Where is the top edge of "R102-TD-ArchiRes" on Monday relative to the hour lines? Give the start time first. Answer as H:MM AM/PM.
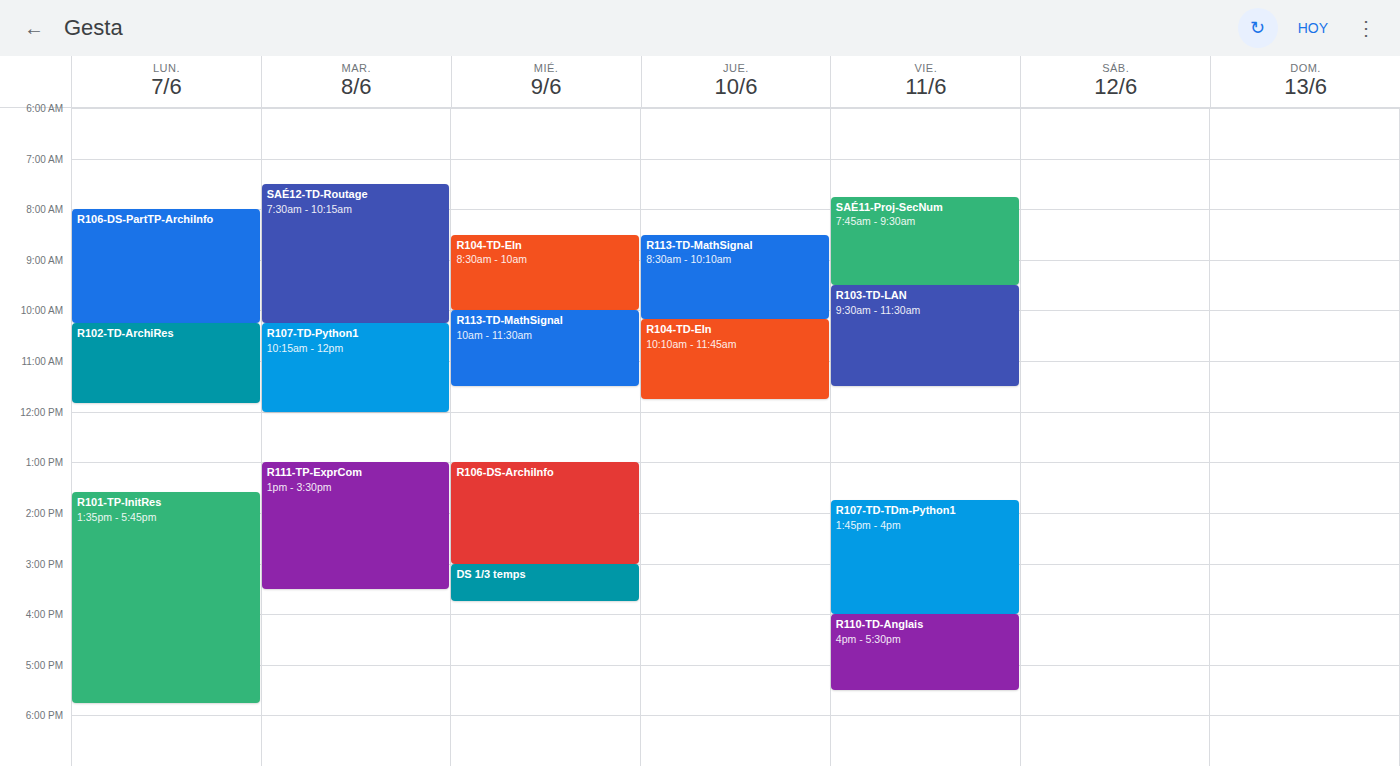
10:15 AM -- neither: a quarter of the way from the 10 AM line to the 11 AM line.